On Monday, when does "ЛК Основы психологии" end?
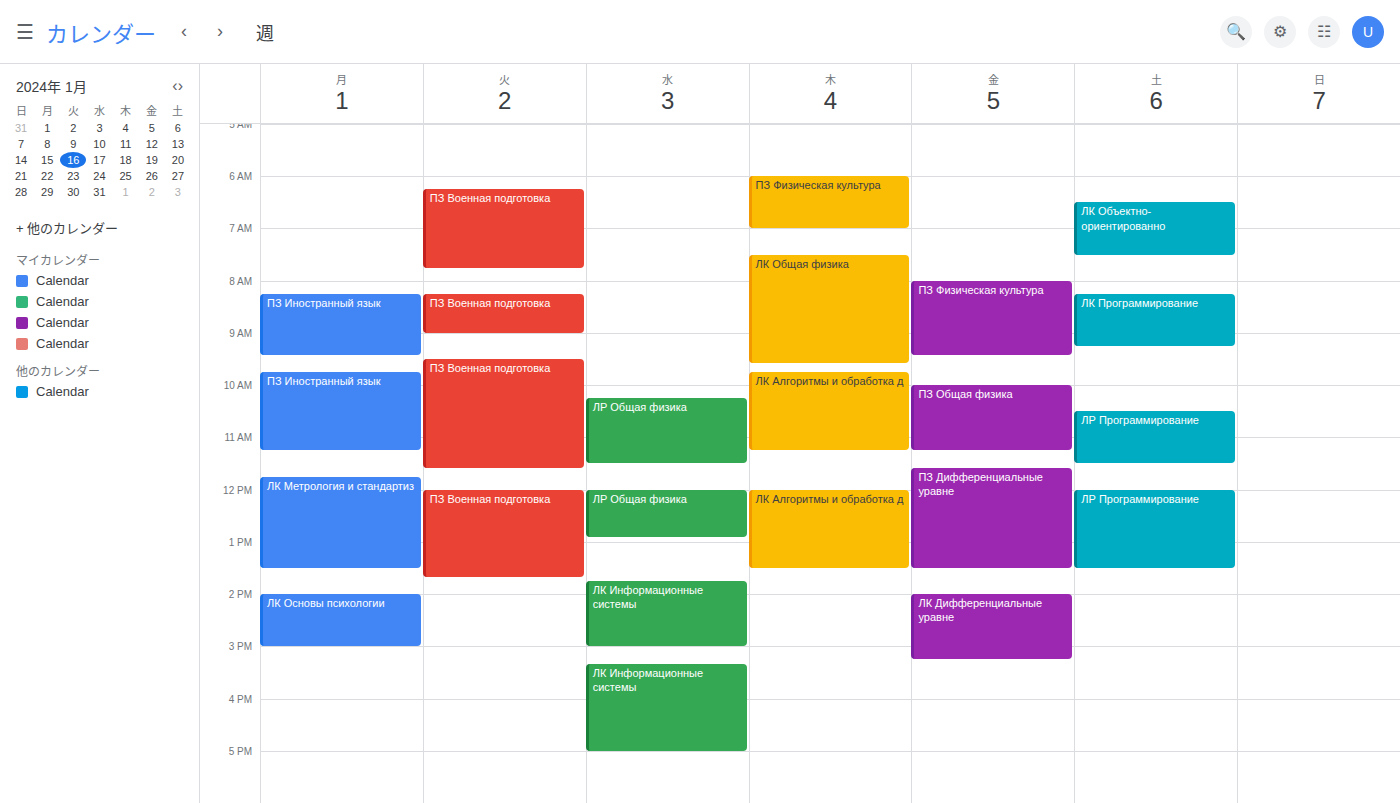
3:00 PM